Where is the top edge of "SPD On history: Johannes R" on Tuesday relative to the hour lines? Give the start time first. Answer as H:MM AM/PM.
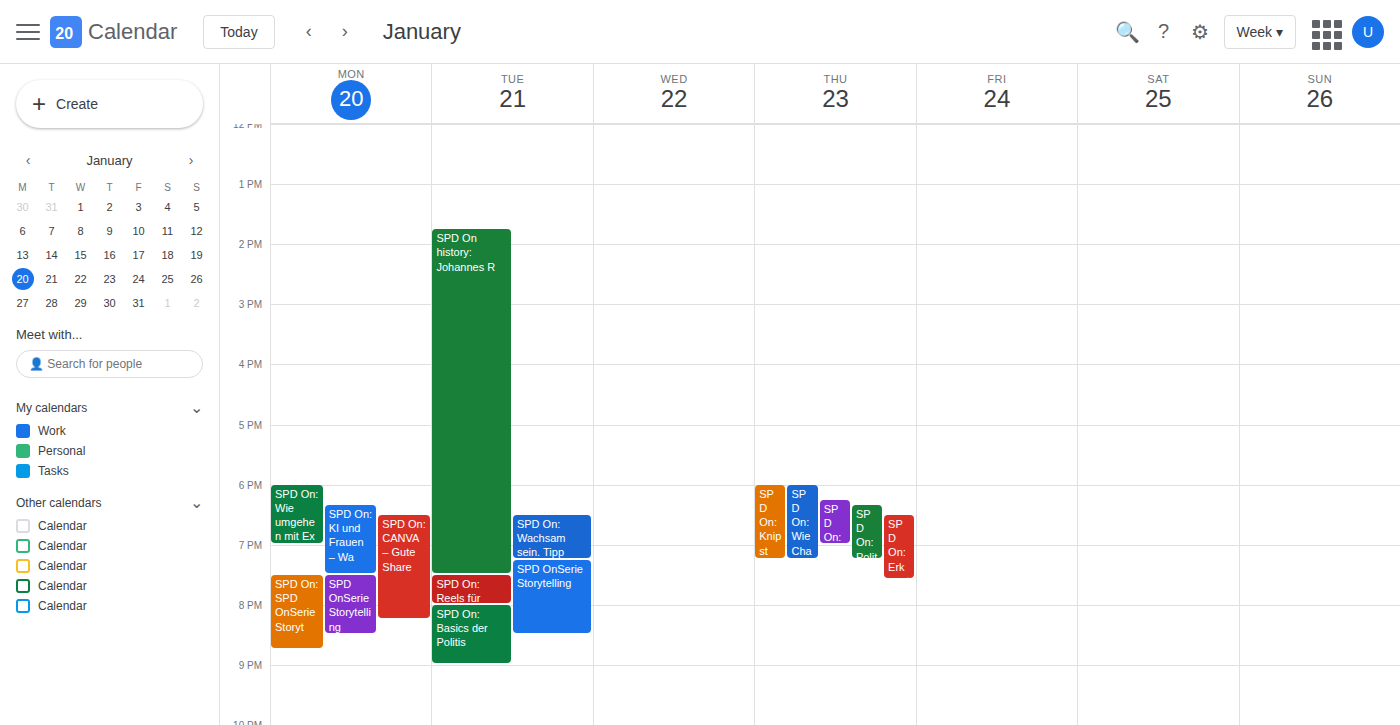
1:45 PM -- neither: three quarters of the way from the 1 PM line to the 2 PM line.